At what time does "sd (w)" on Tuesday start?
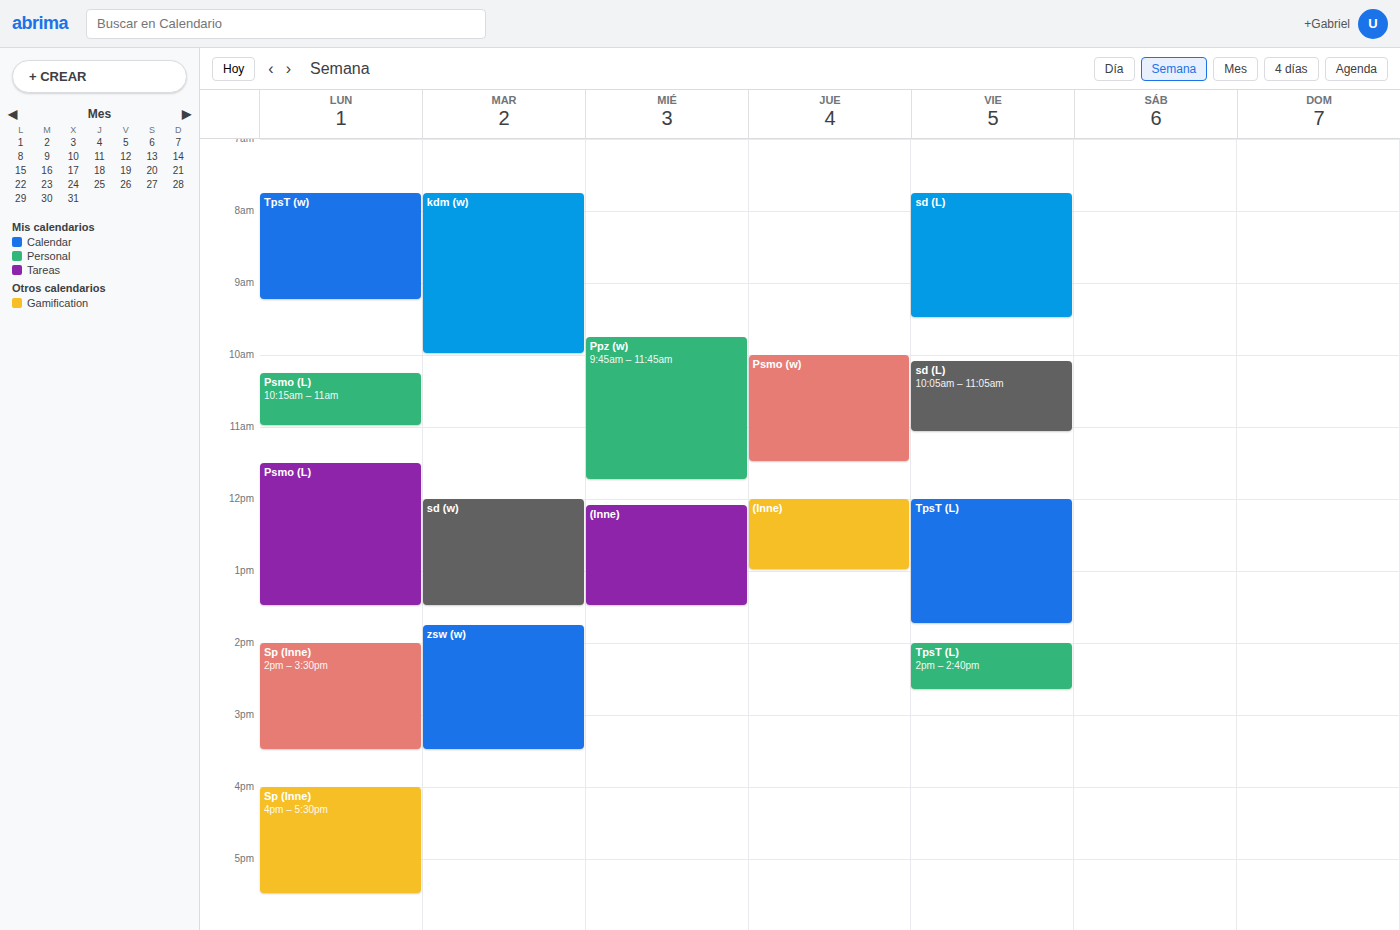
12:00 PM